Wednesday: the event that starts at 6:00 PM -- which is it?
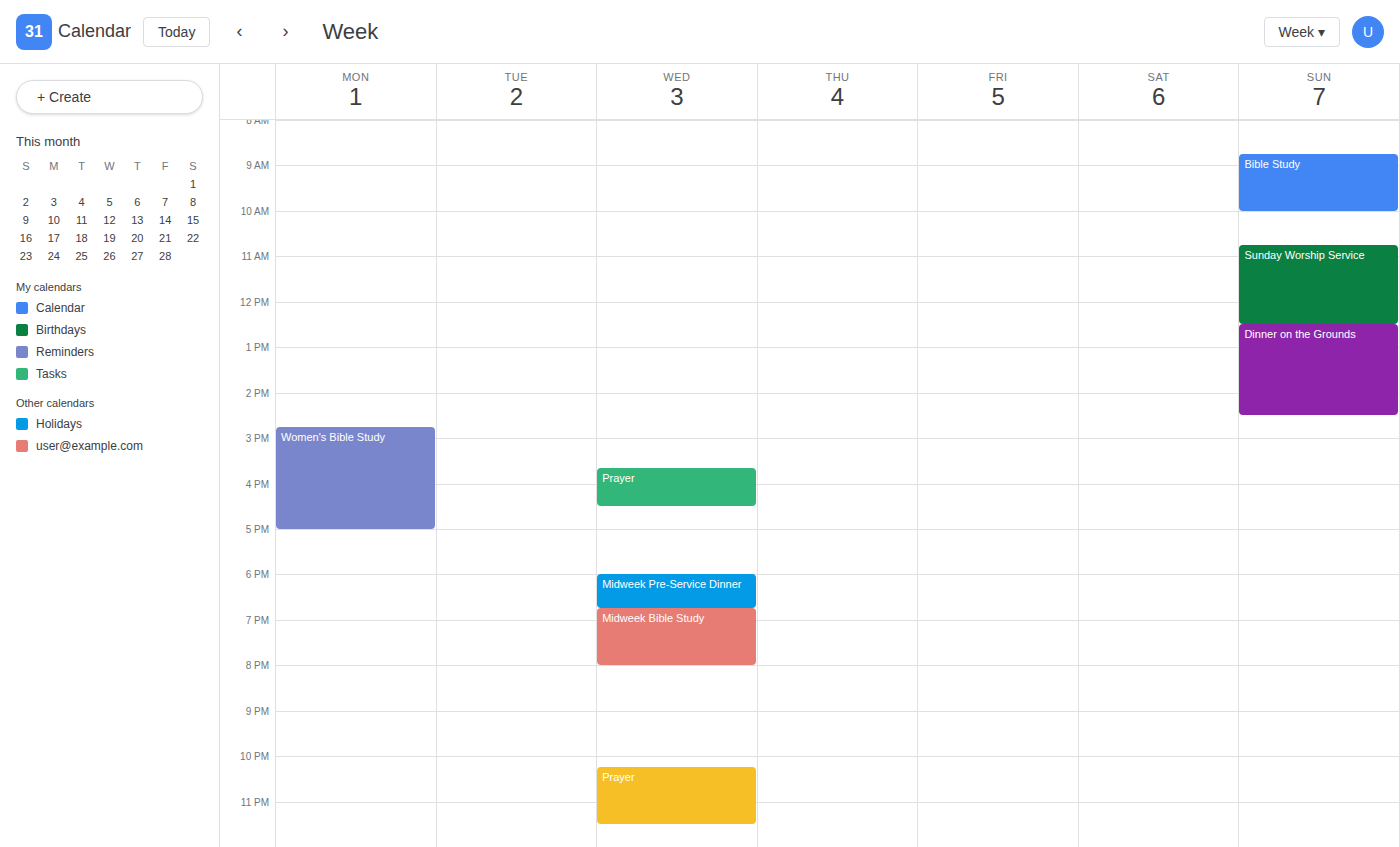
"Midweek Pre-Service Dinner"